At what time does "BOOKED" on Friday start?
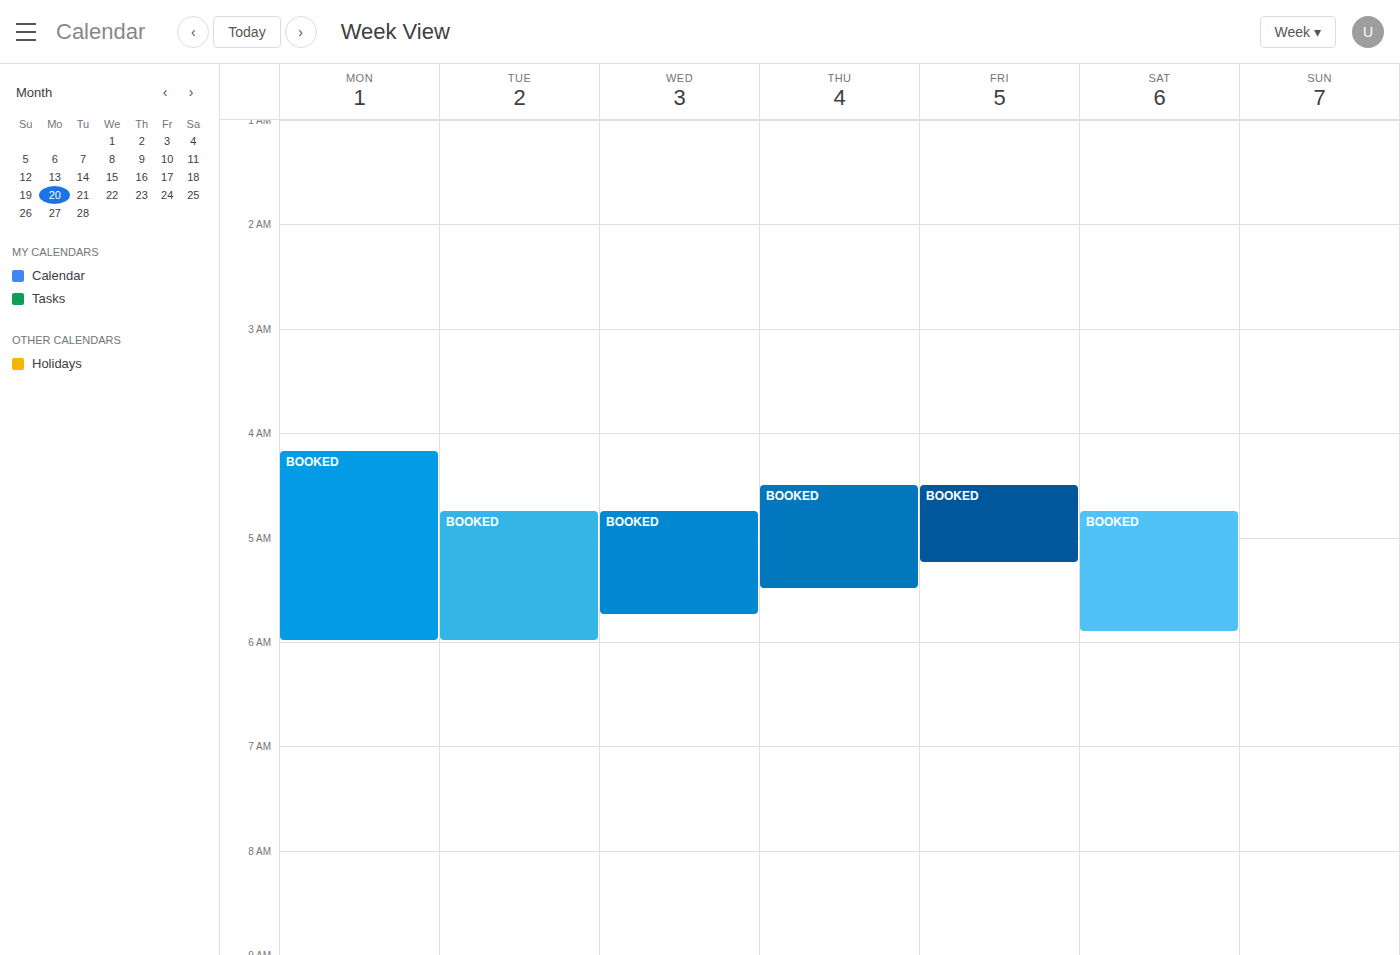
04:30